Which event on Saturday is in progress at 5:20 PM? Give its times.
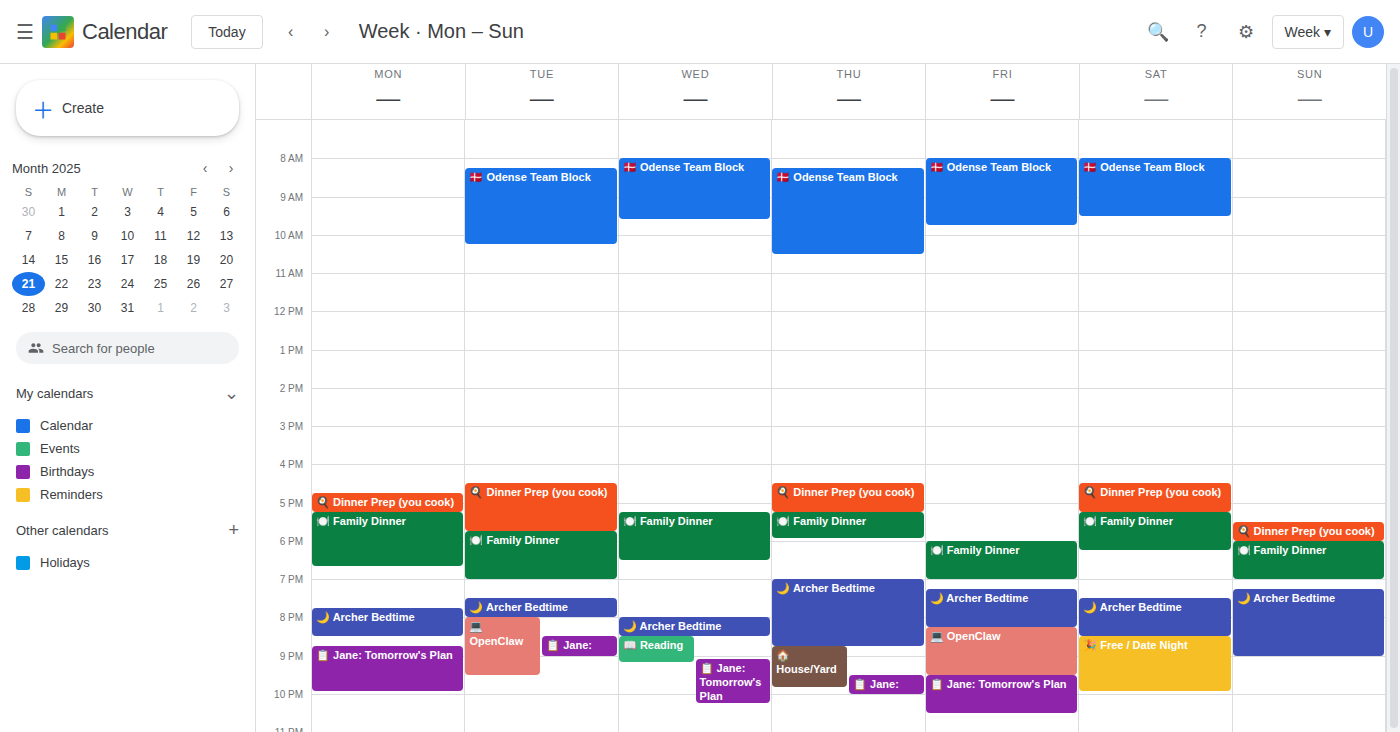
"🍽️ Family Dinner", 5:15 PM to 6:15 PM